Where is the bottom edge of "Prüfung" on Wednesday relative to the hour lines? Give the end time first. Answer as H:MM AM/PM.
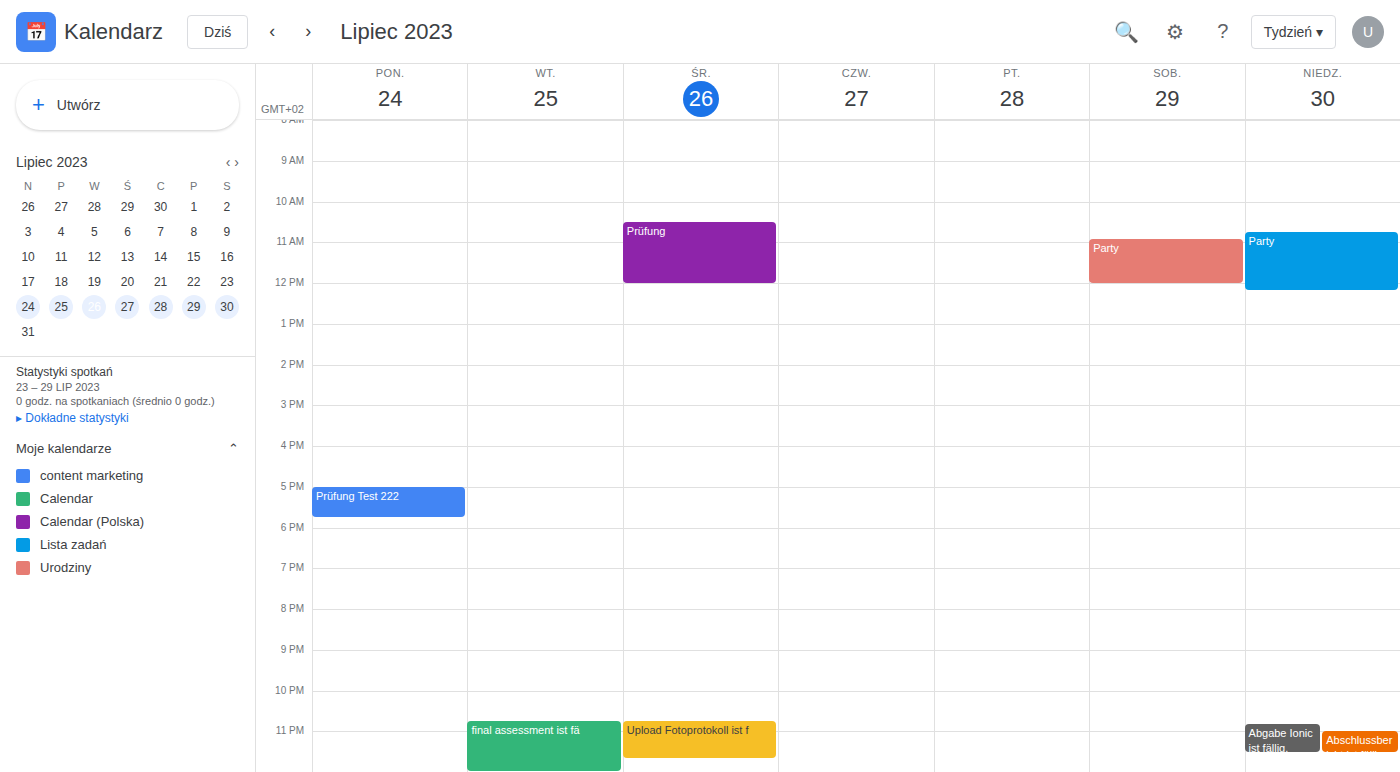
12:00 PM -- exactly on the 12 PM line.